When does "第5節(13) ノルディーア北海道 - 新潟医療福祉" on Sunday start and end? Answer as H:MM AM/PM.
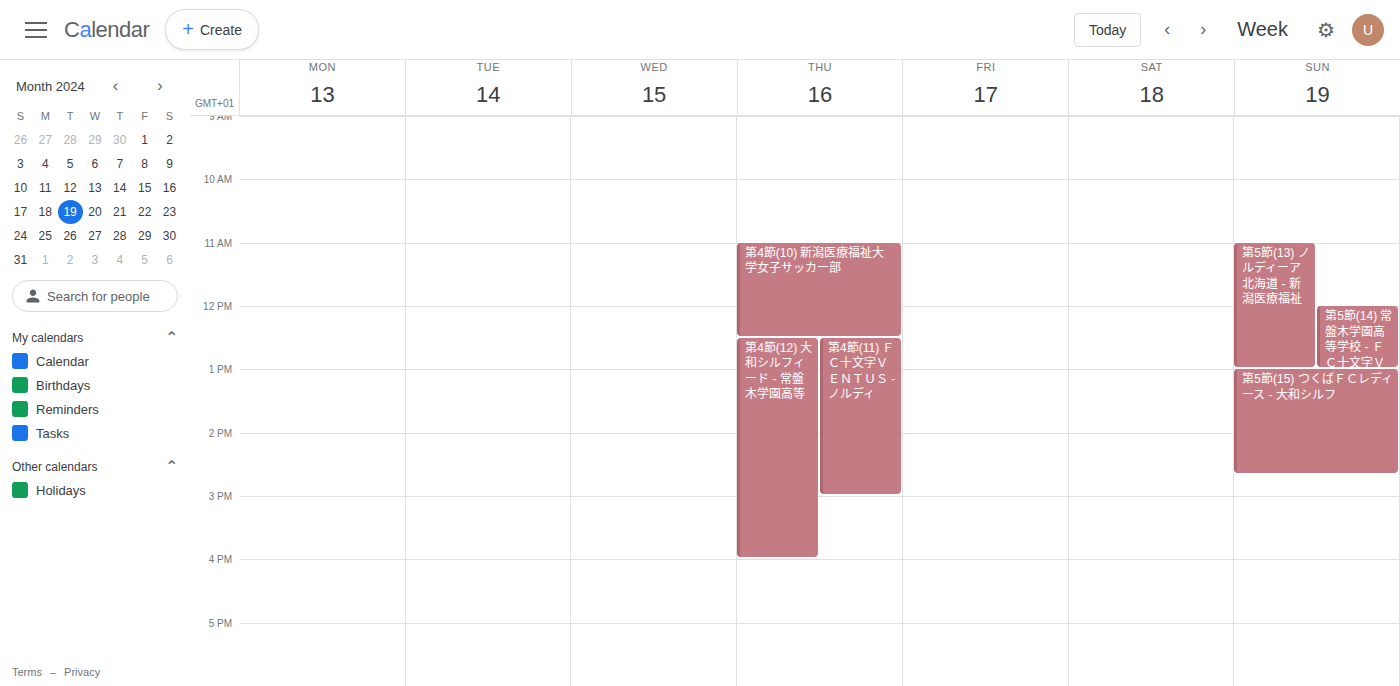
11:00 AM to 1:00 PM